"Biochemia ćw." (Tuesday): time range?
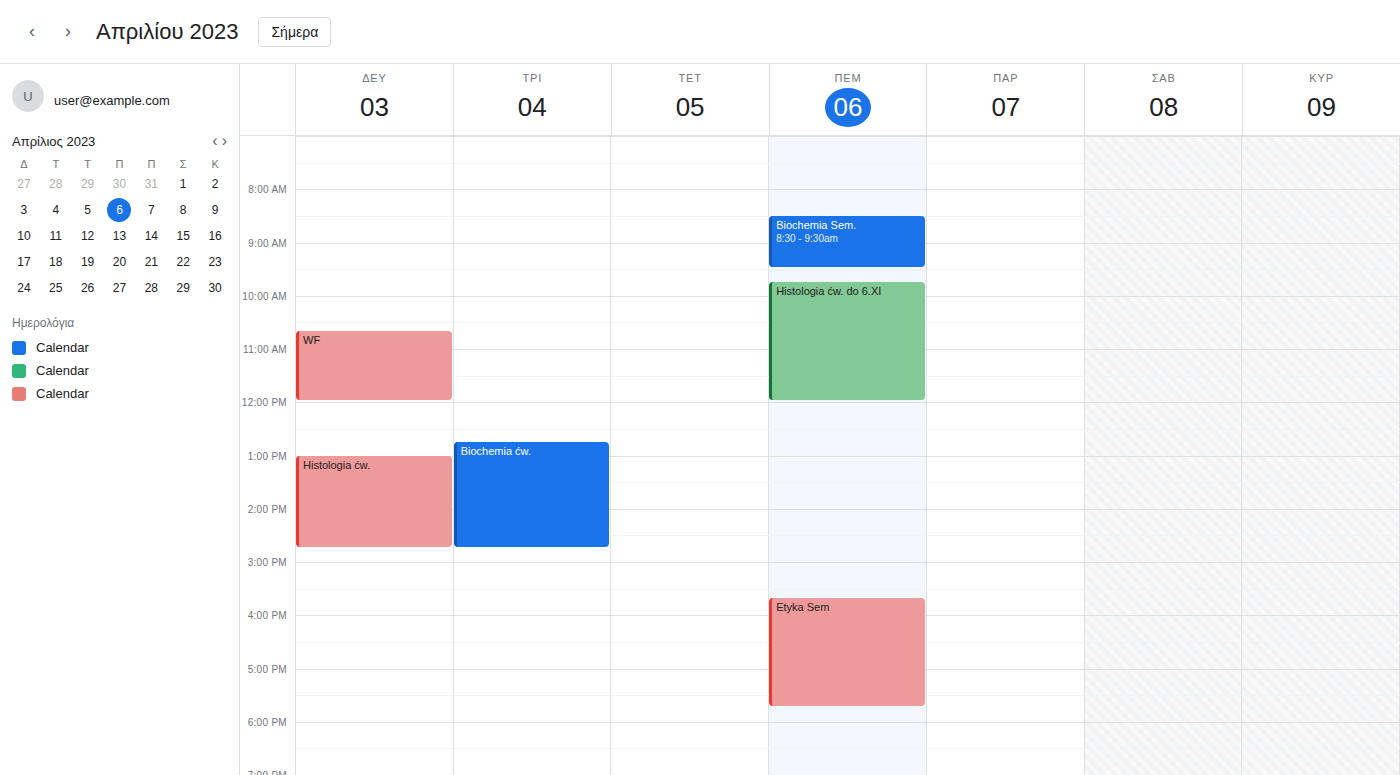
12:45 PM to 2:45 PM